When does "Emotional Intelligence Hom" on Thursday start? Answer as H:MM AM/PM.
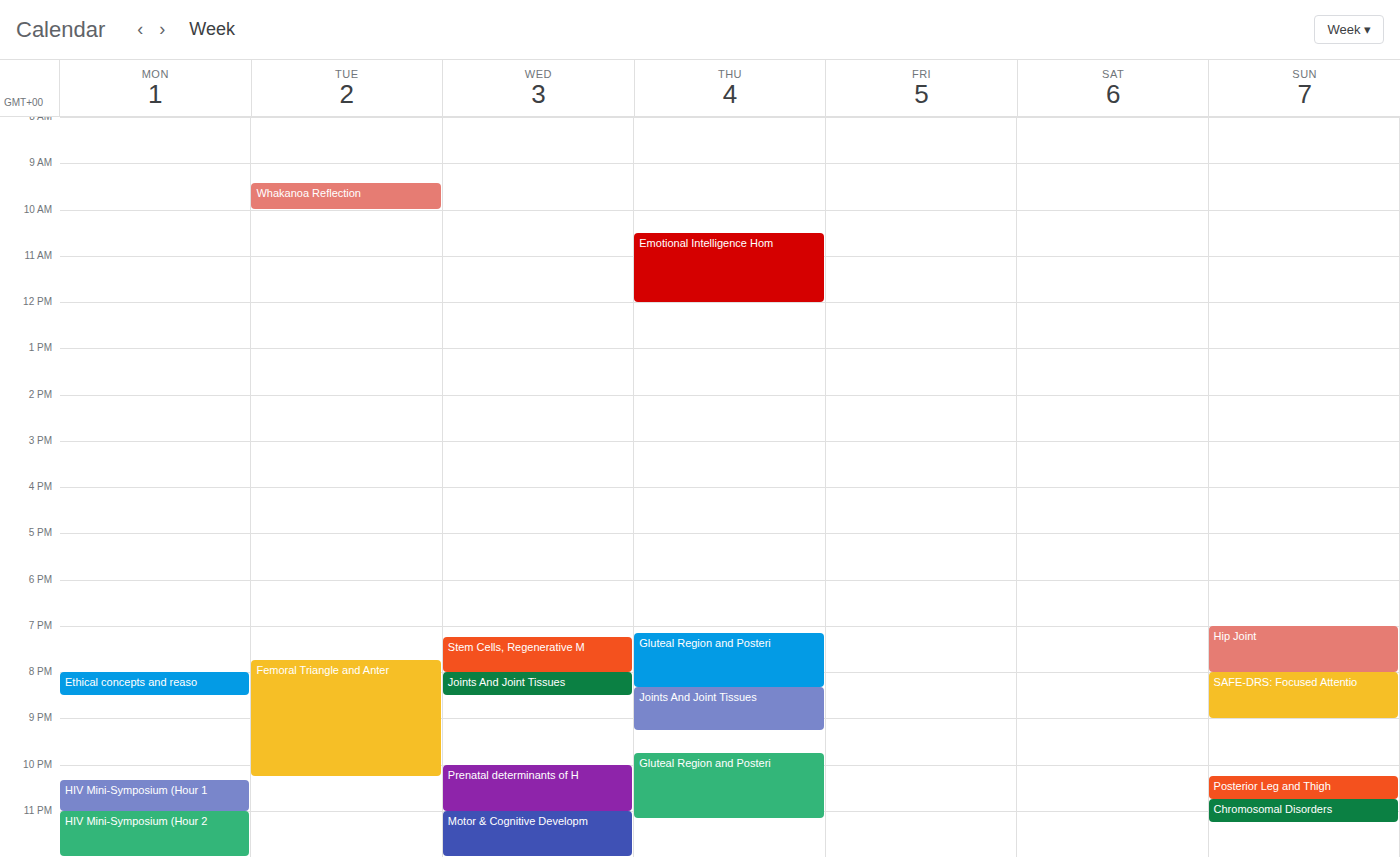
10:30 AM